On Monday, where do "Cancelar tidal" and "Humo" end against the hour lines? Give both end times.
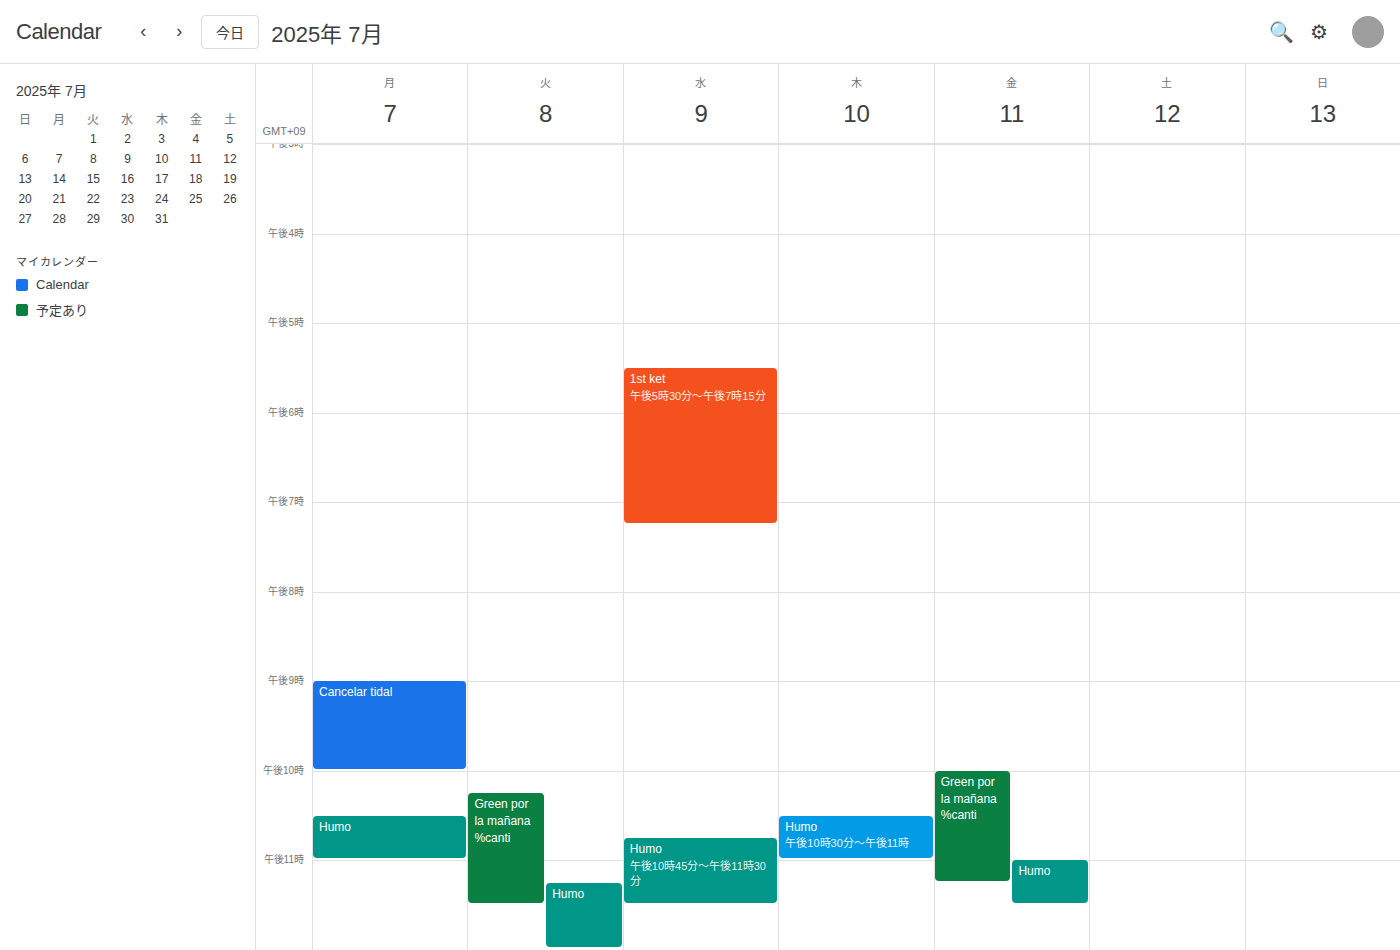
"Cancelar tidal": 10:00 PM, exactly on the 10 PM line. "Humo": 11:00 PM, exactly on the 11 PM line.